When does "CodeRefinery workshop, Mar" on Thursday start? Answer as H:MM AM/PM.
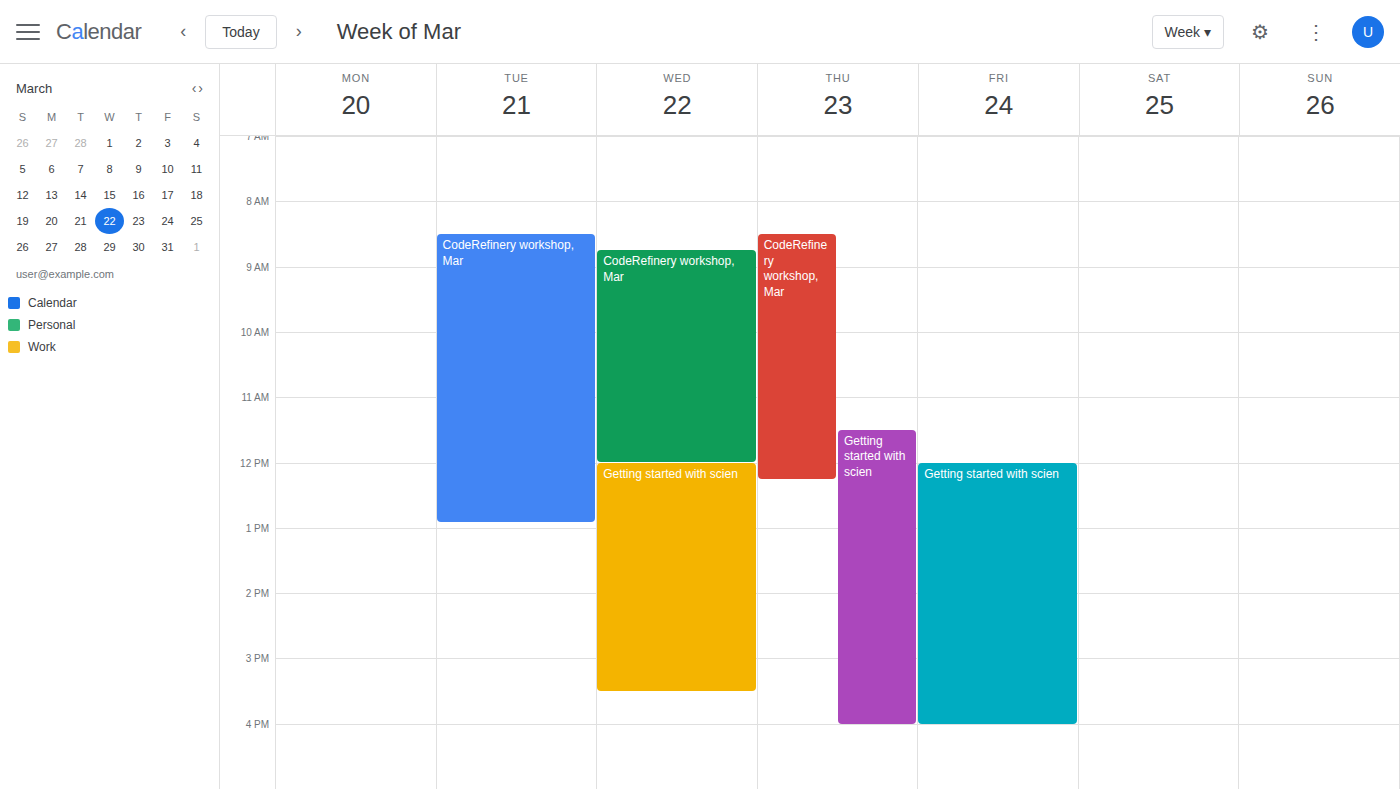
8:30 AM